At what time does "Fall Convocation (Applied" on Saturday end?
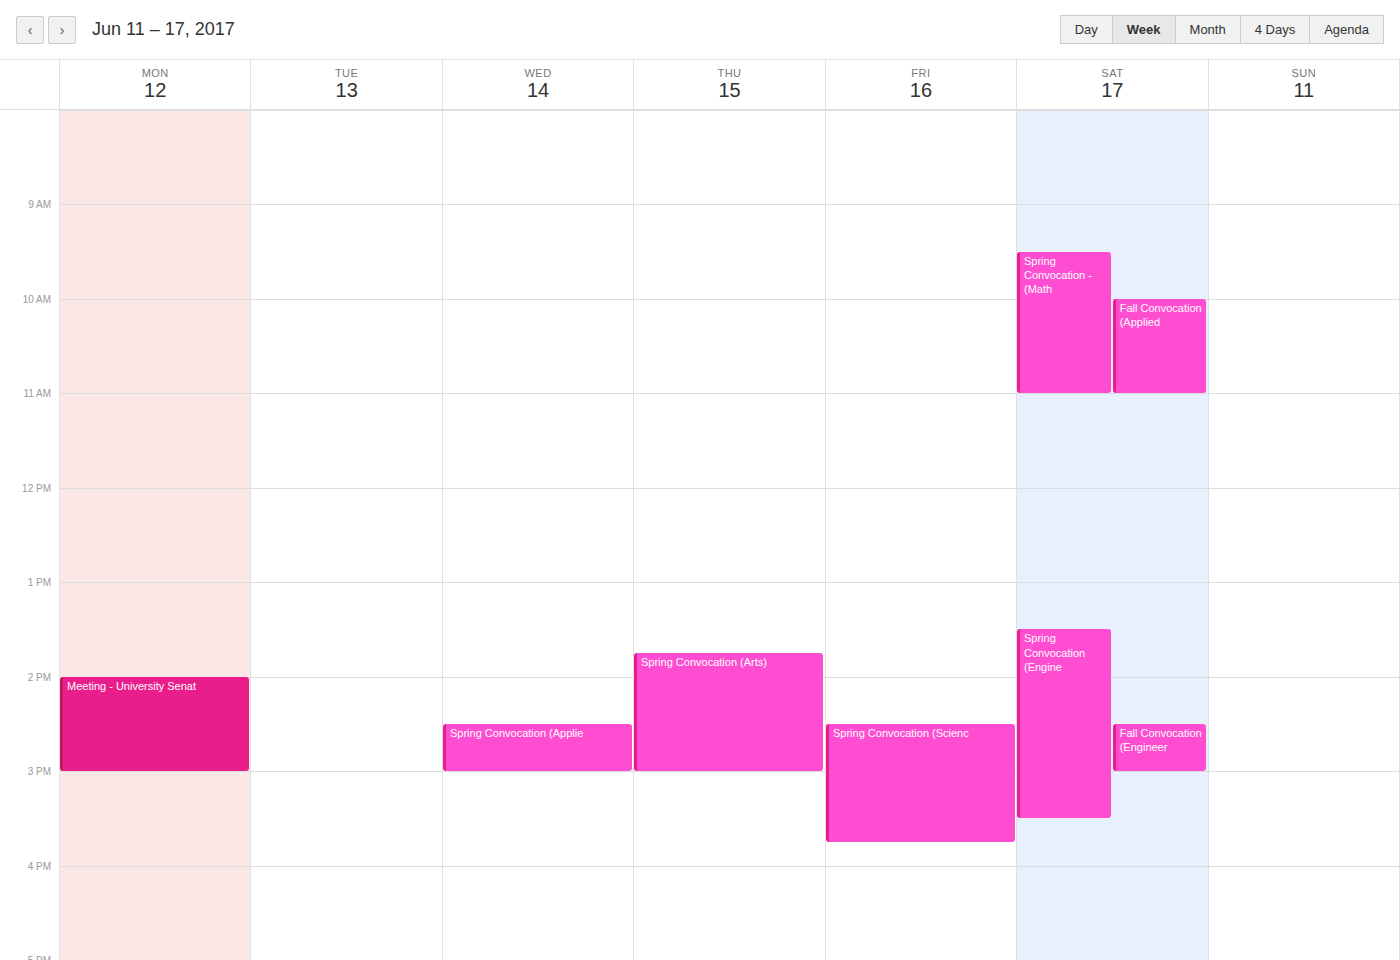
11:00 AM